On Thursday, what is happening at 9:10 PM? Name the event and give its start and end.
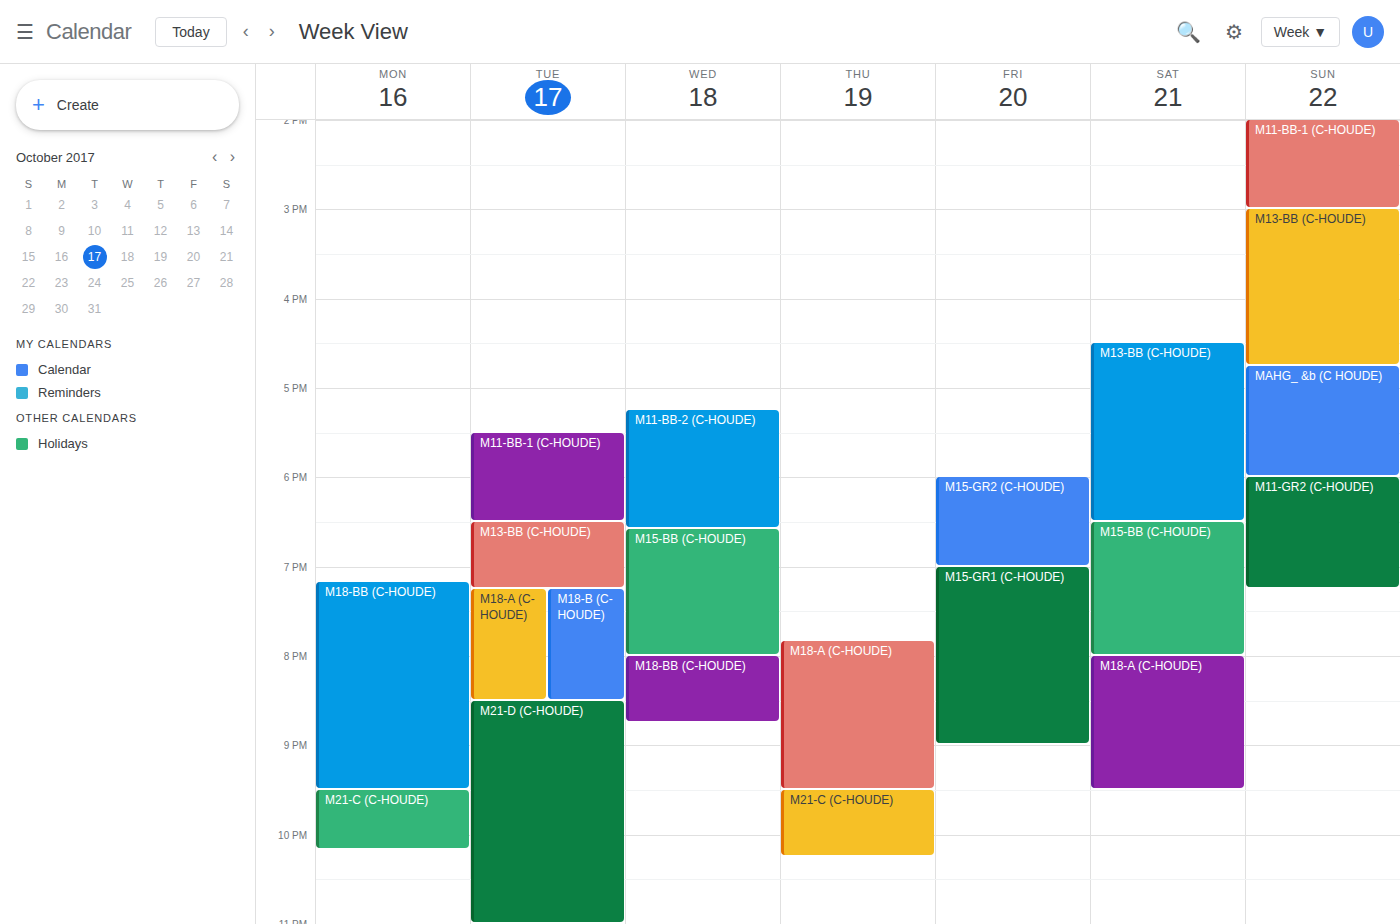
"M18-A (C-HOUDE)", 7:50 PM to 9:30 PM